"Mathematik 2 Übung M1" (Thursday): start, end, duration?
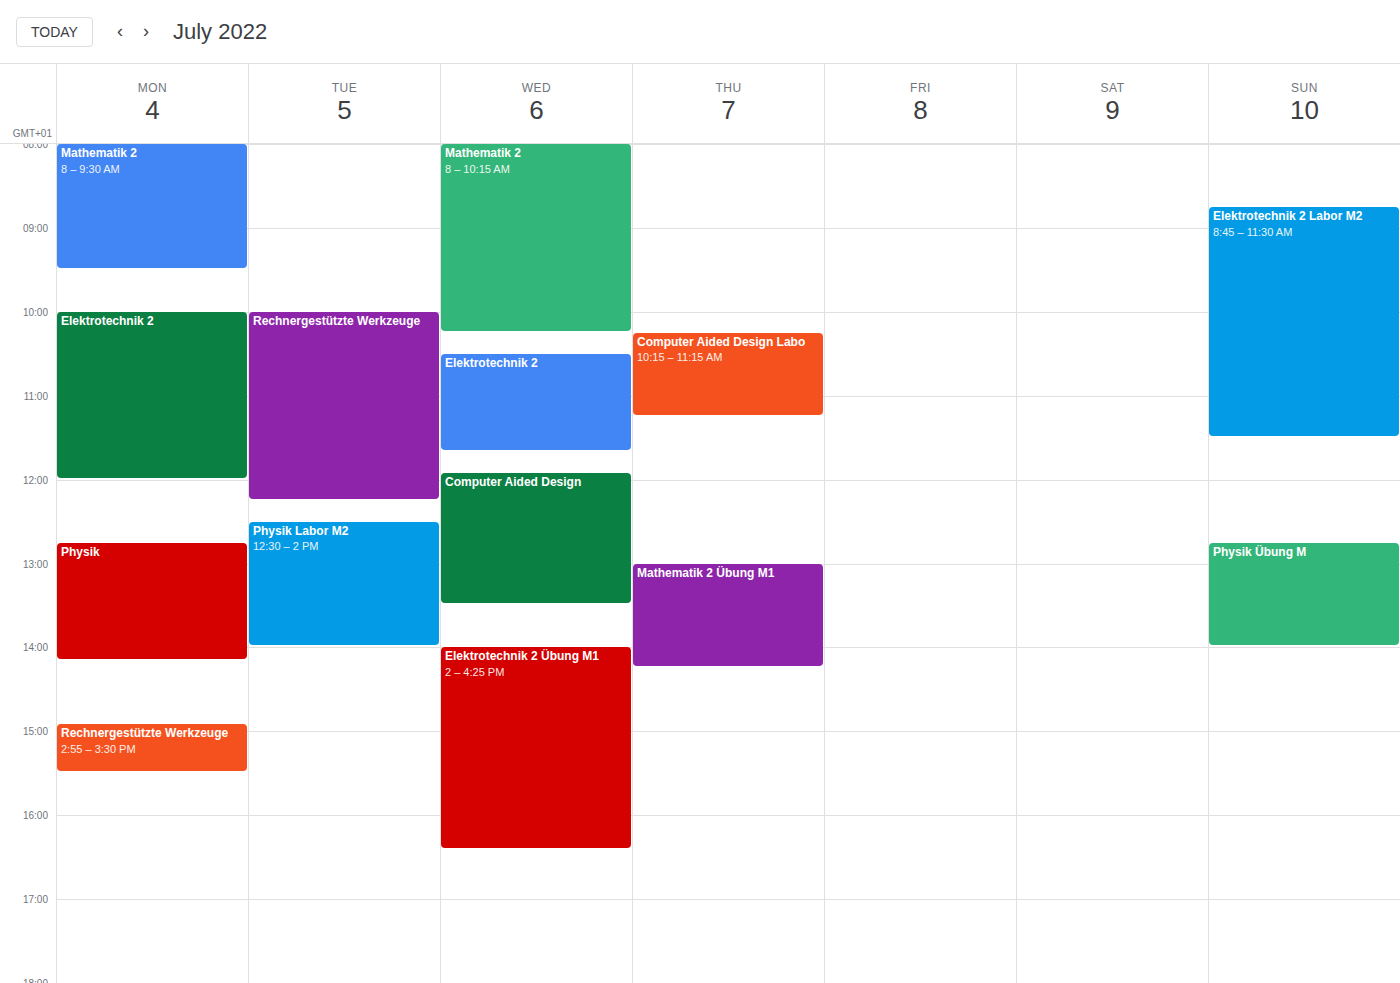
1:00 PM to 2:15 PM, 1 hour 15 minutes